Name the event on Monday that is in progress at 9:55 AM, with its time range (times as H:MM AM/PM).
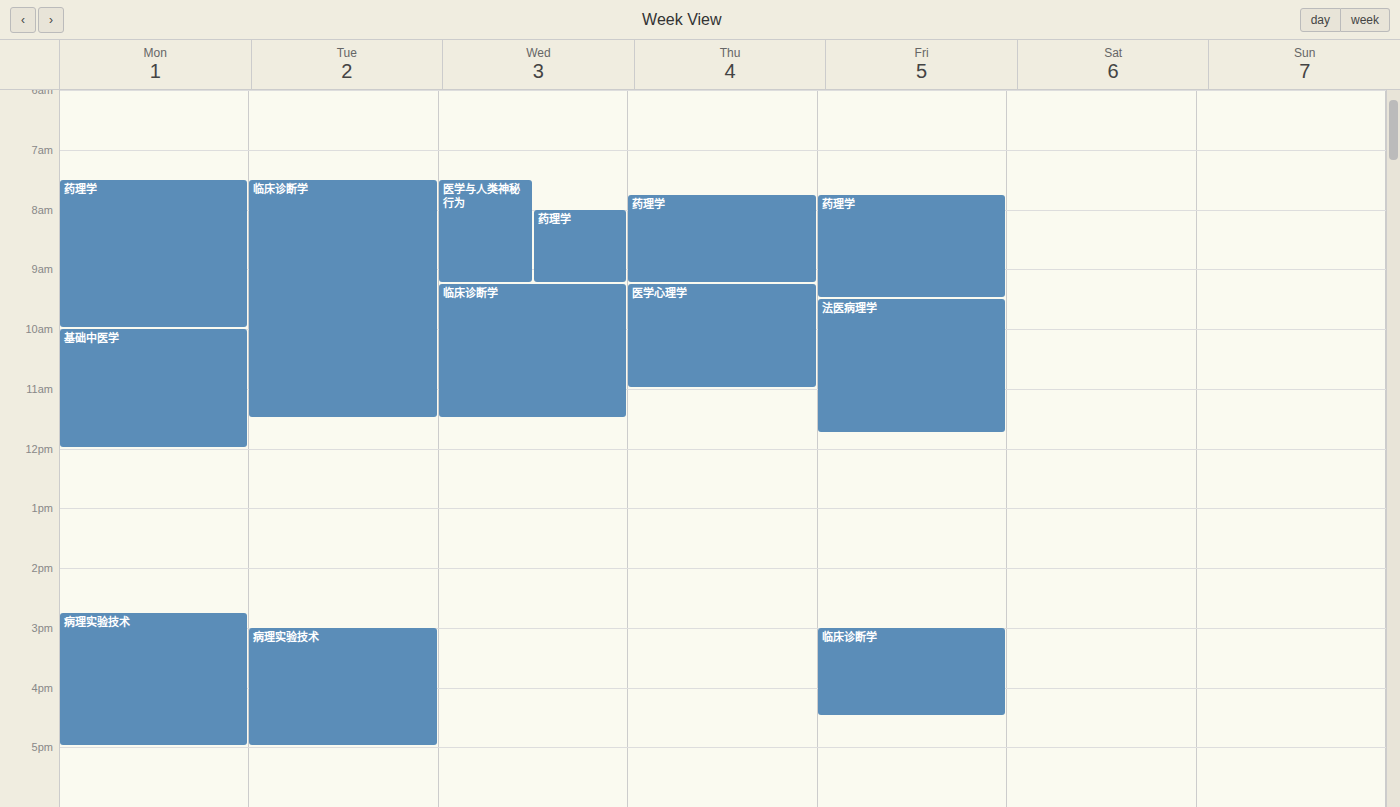
"药理学", 7:30 AM to 10:00 AM